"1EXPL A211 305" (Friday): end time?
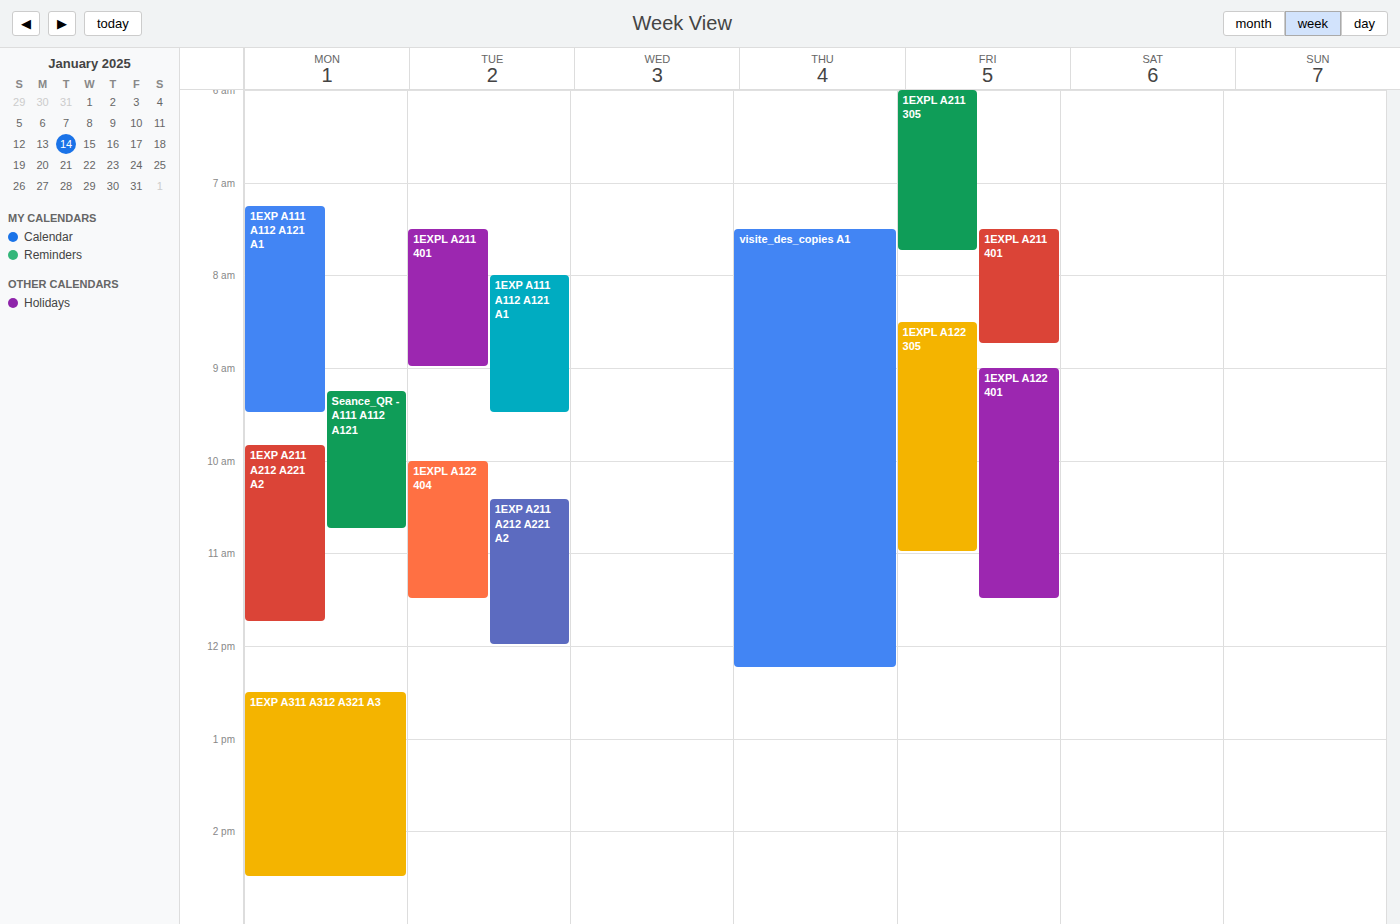
7:45 AM